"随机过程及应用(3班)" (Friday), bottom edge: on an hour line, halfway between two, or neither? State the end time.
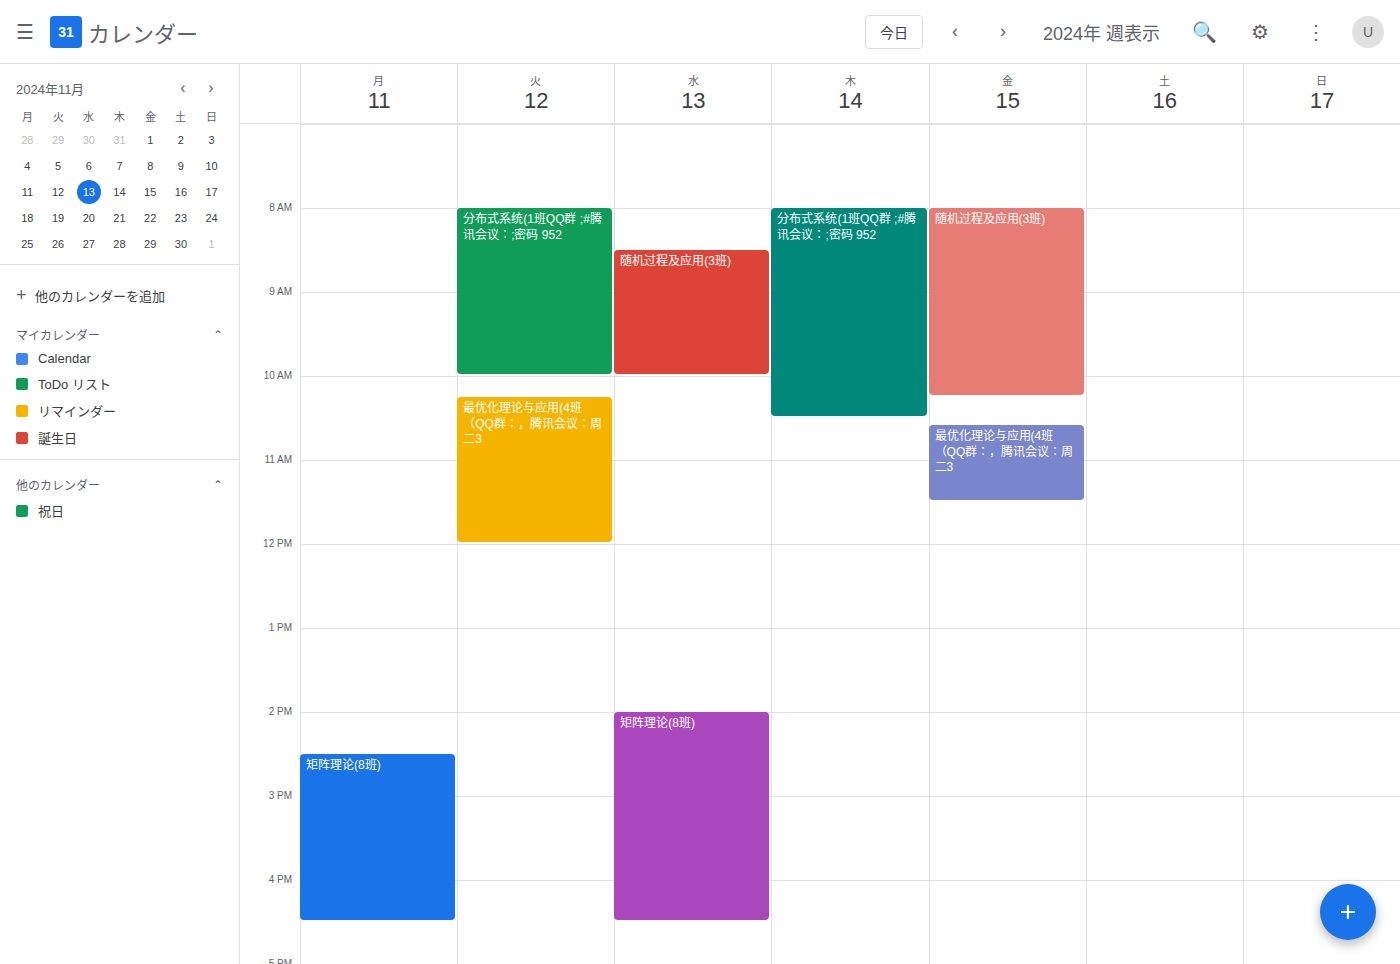
10:15 AM -- neither: a quarter of the way from the 10 AM line to the 11 AM line.